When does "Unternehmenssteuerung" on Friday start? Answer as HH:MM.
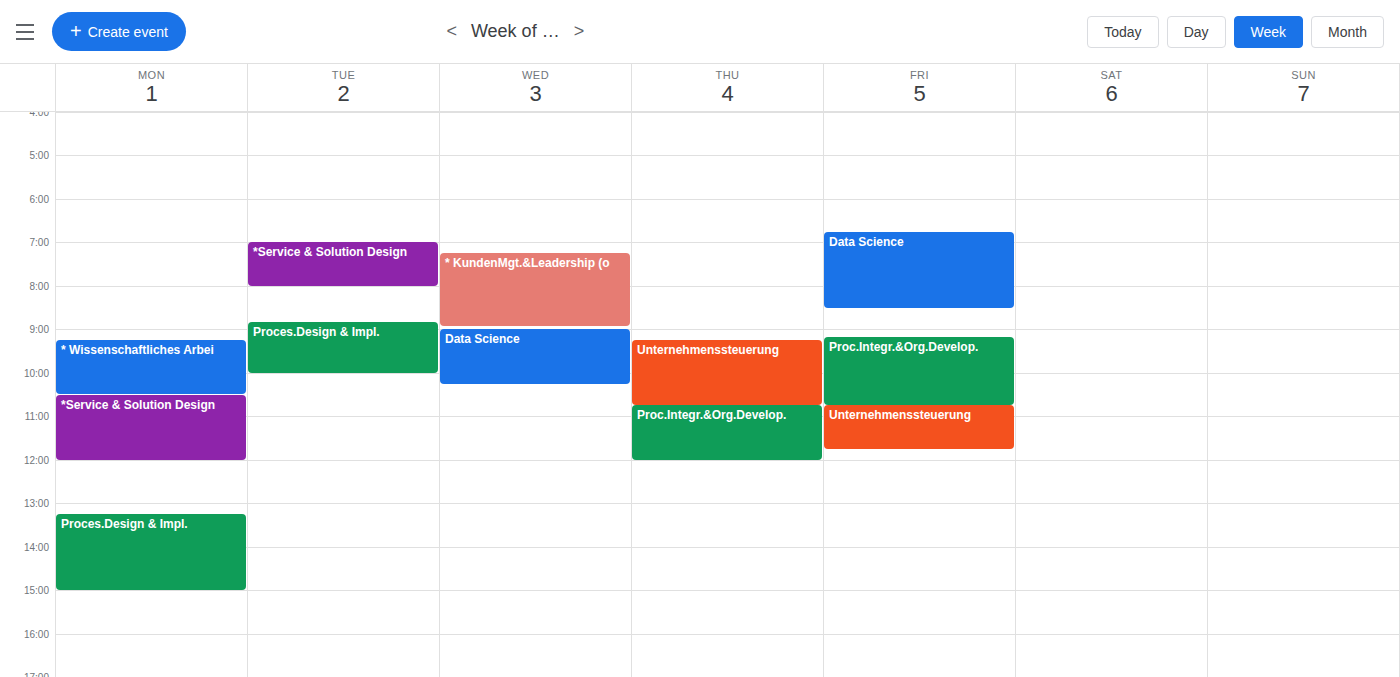
10:45